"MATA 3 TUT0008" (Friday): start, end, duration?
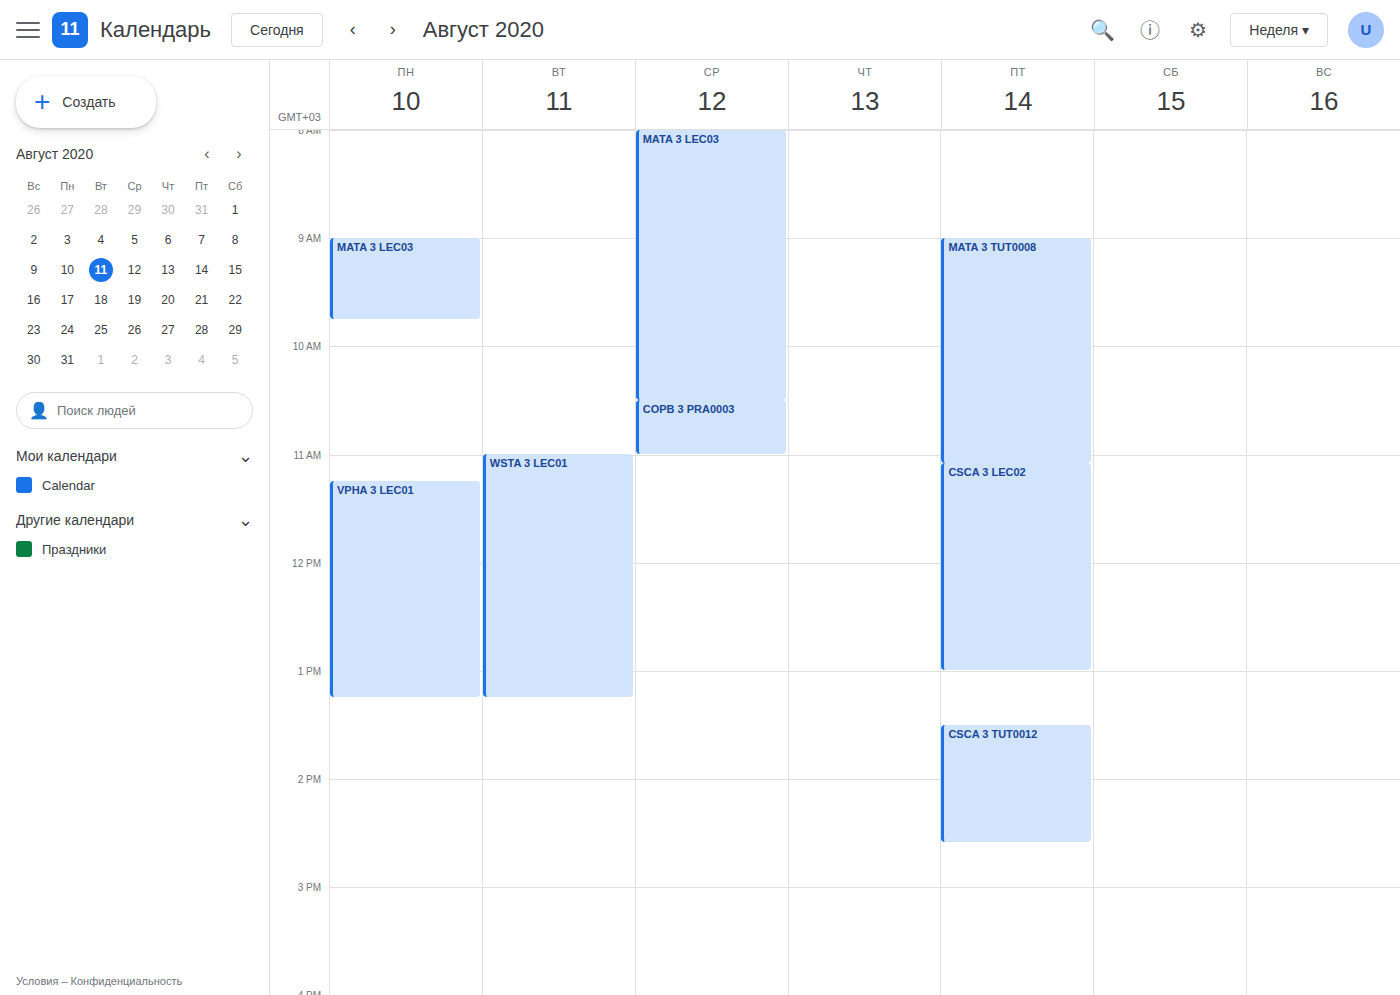
9:00 AM to 11:05 AM, 2 hours 5 minutes